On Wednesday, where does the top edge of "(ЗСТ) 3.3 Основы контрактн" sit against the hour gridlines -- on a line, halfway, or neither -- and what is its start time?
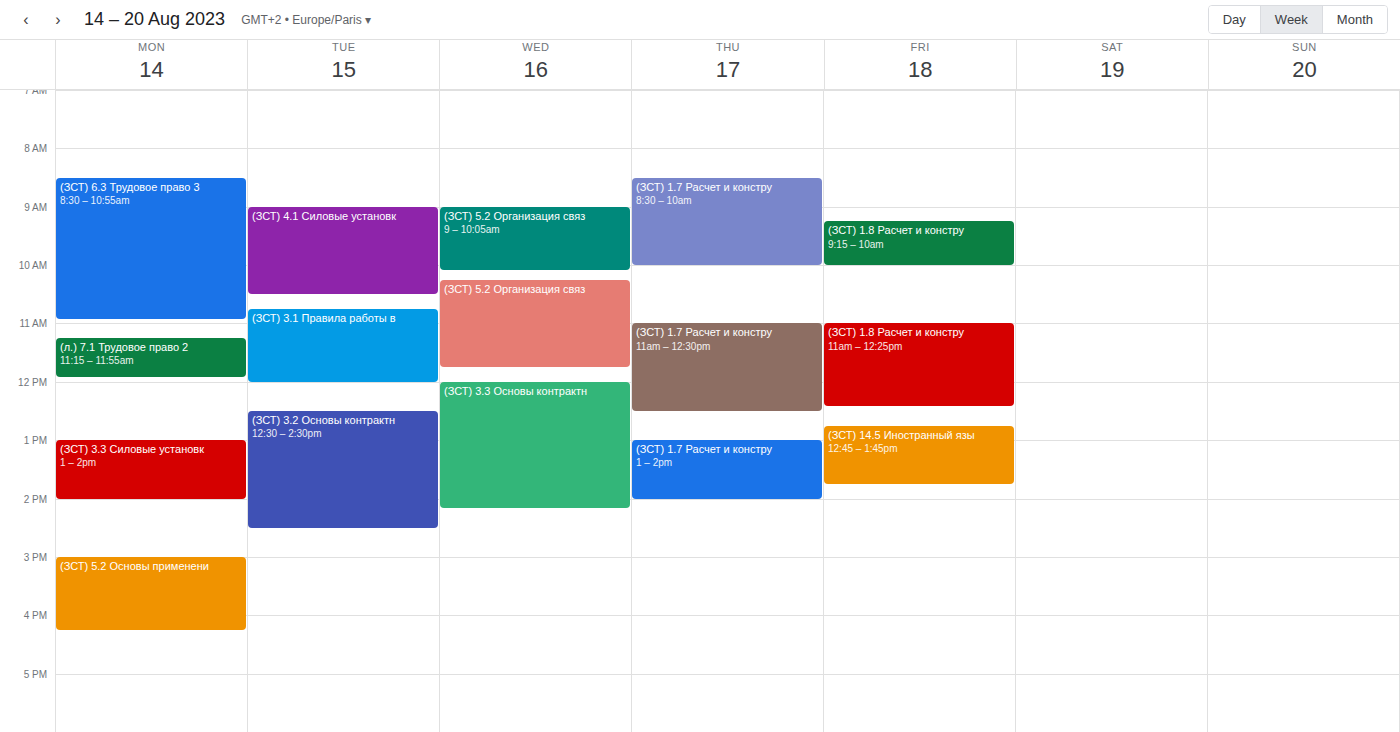
12:00 PM -- exactly on the 12 PM line.